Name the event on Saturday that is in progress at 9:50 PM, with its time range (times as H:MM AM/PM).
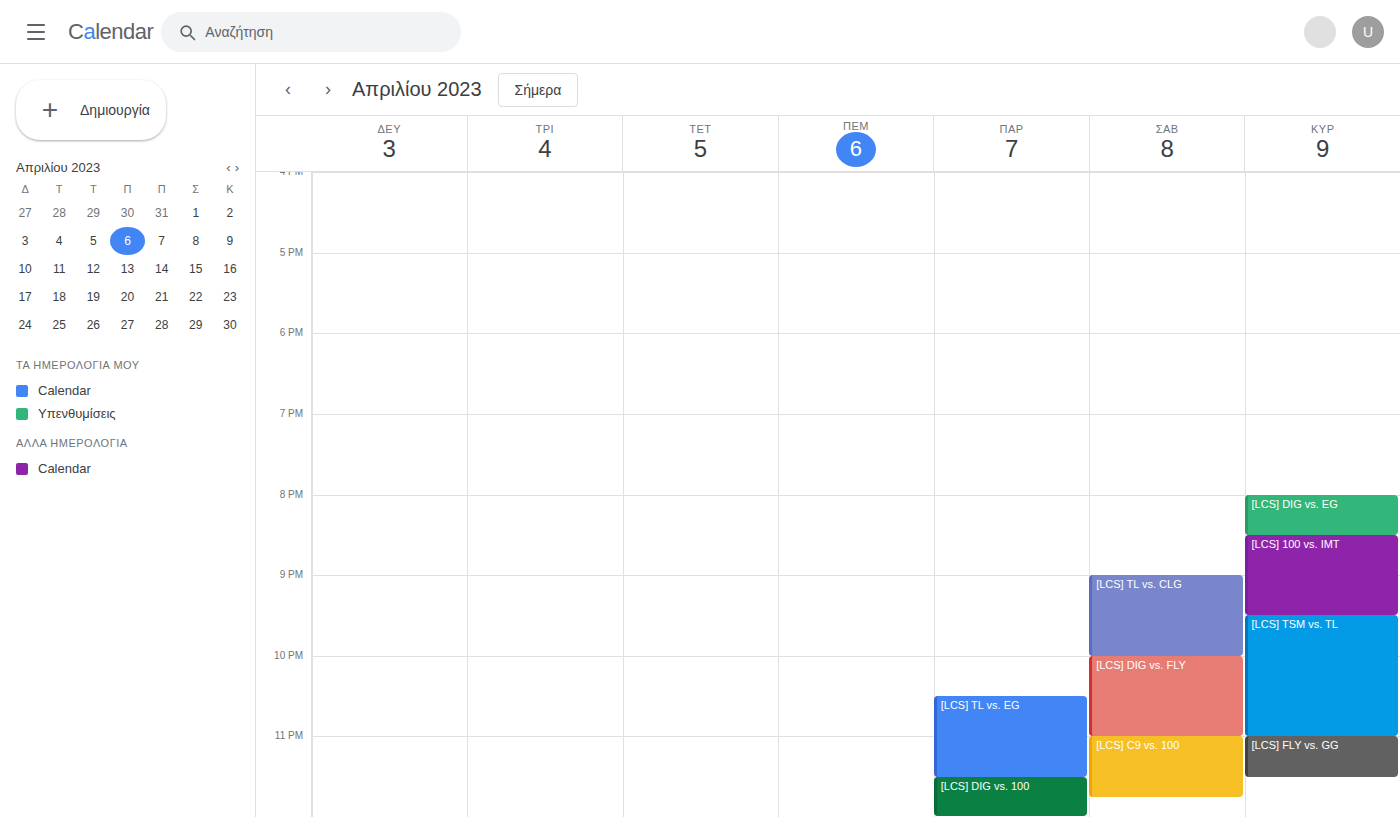
"[LCS] TL vs. CLG", 9:00 PM to 10:00 PM